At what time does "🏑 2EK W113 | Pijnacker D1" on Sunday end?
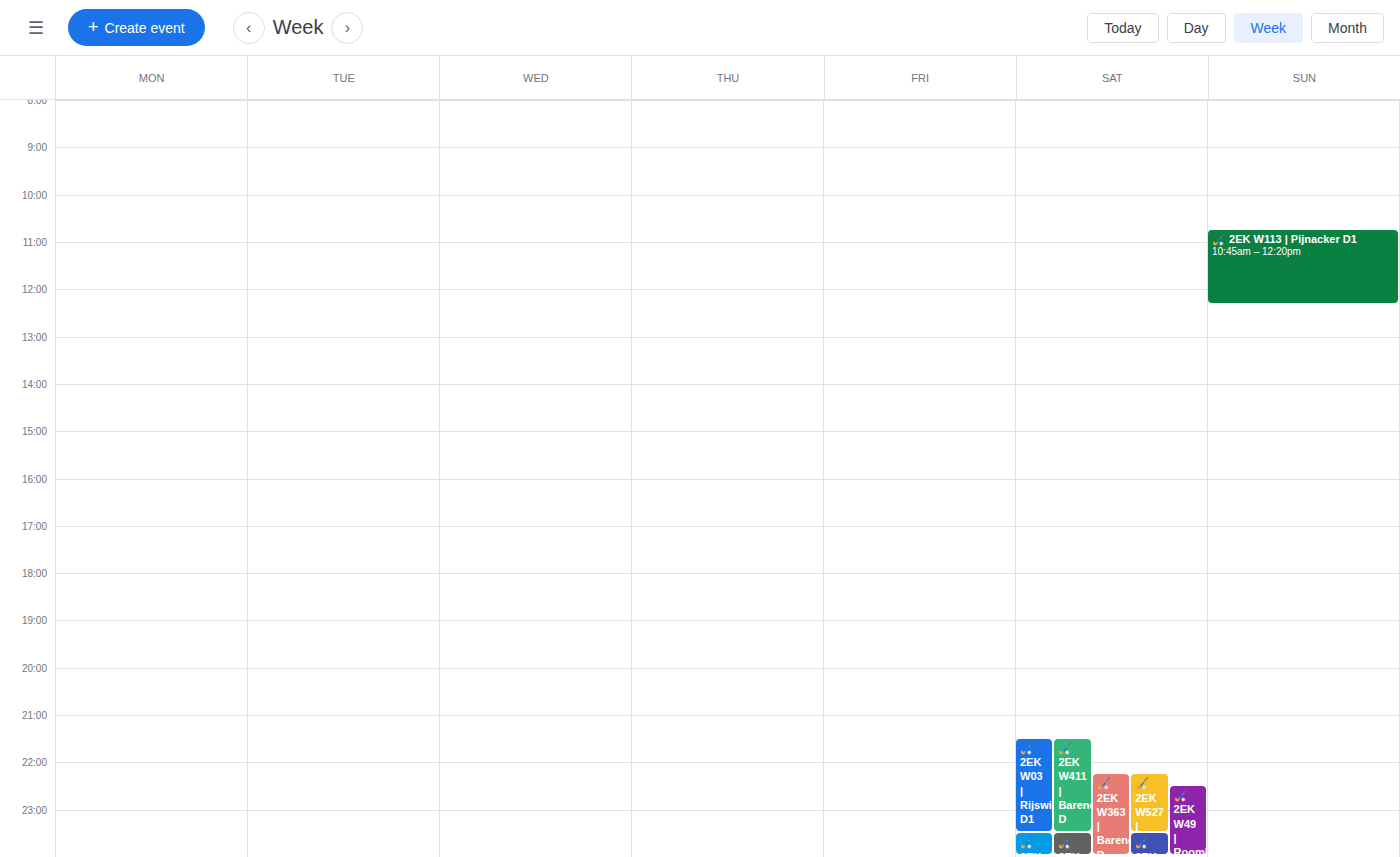
12:20 PM